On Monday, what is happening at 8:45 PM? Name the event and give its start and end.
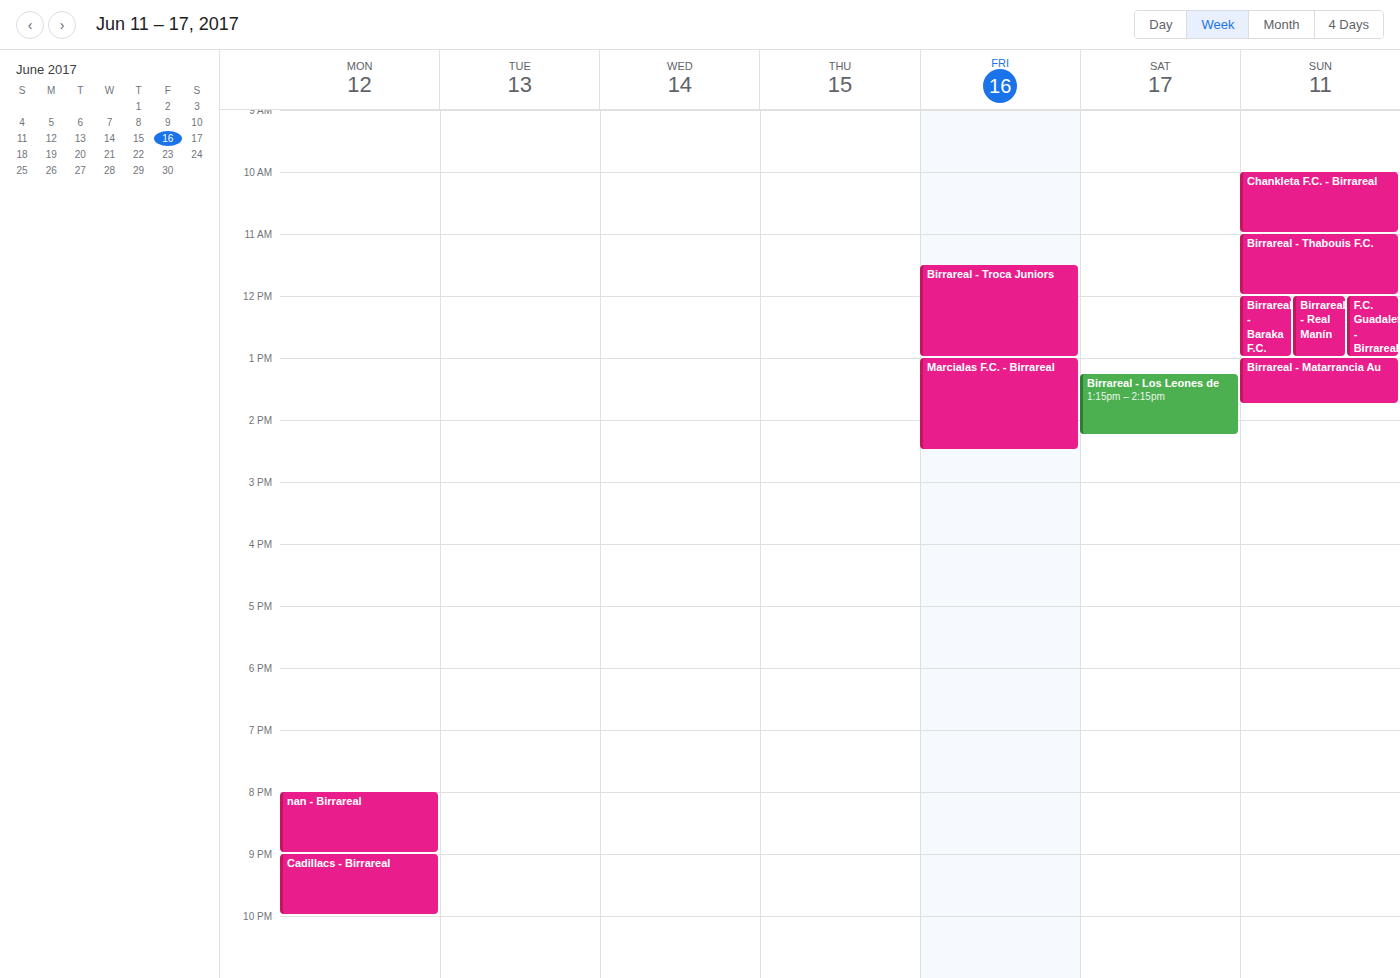
"nan - Birrareal", 8:00 PM to 9:00 PM